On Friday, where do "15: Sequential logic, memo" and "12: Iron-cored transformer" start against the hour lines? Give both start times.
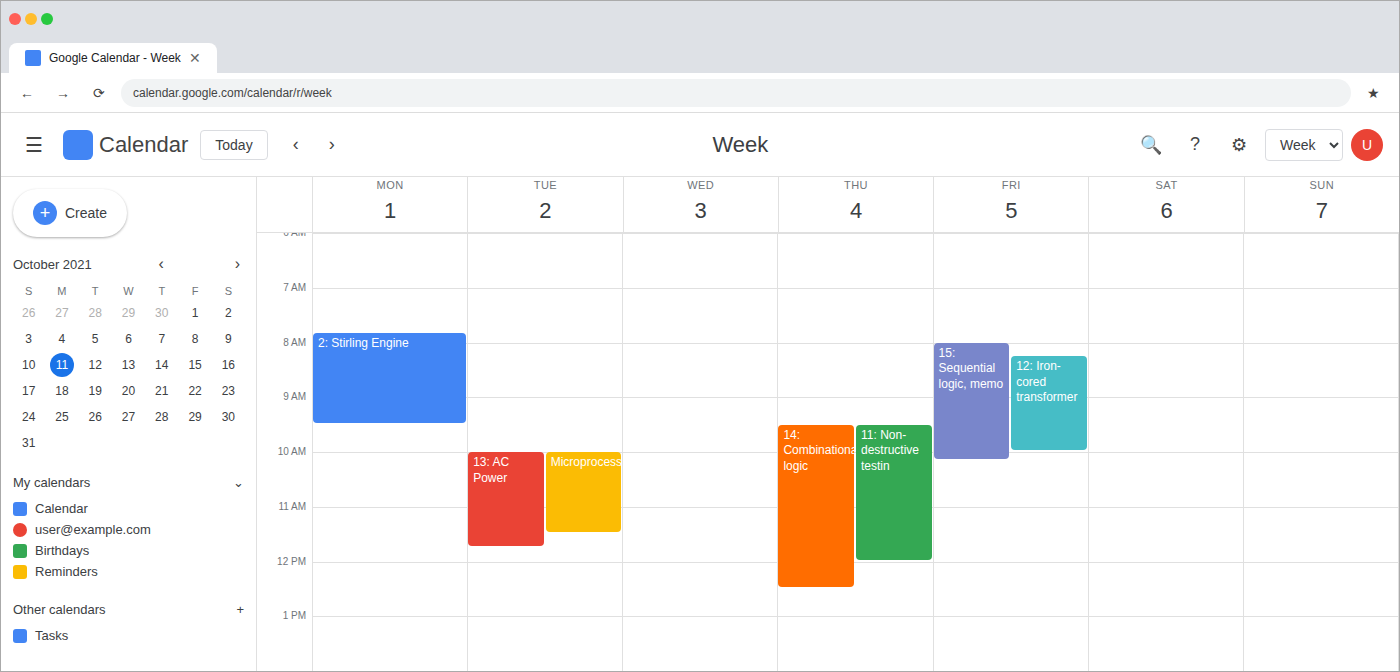
"15: Sequential logic, memo": 08:00, exactly on the 08:00 line. "12: Iron-cored transformer": 08:15, neither: a quarter of the way from the 08:00 line to the 09:00 line.